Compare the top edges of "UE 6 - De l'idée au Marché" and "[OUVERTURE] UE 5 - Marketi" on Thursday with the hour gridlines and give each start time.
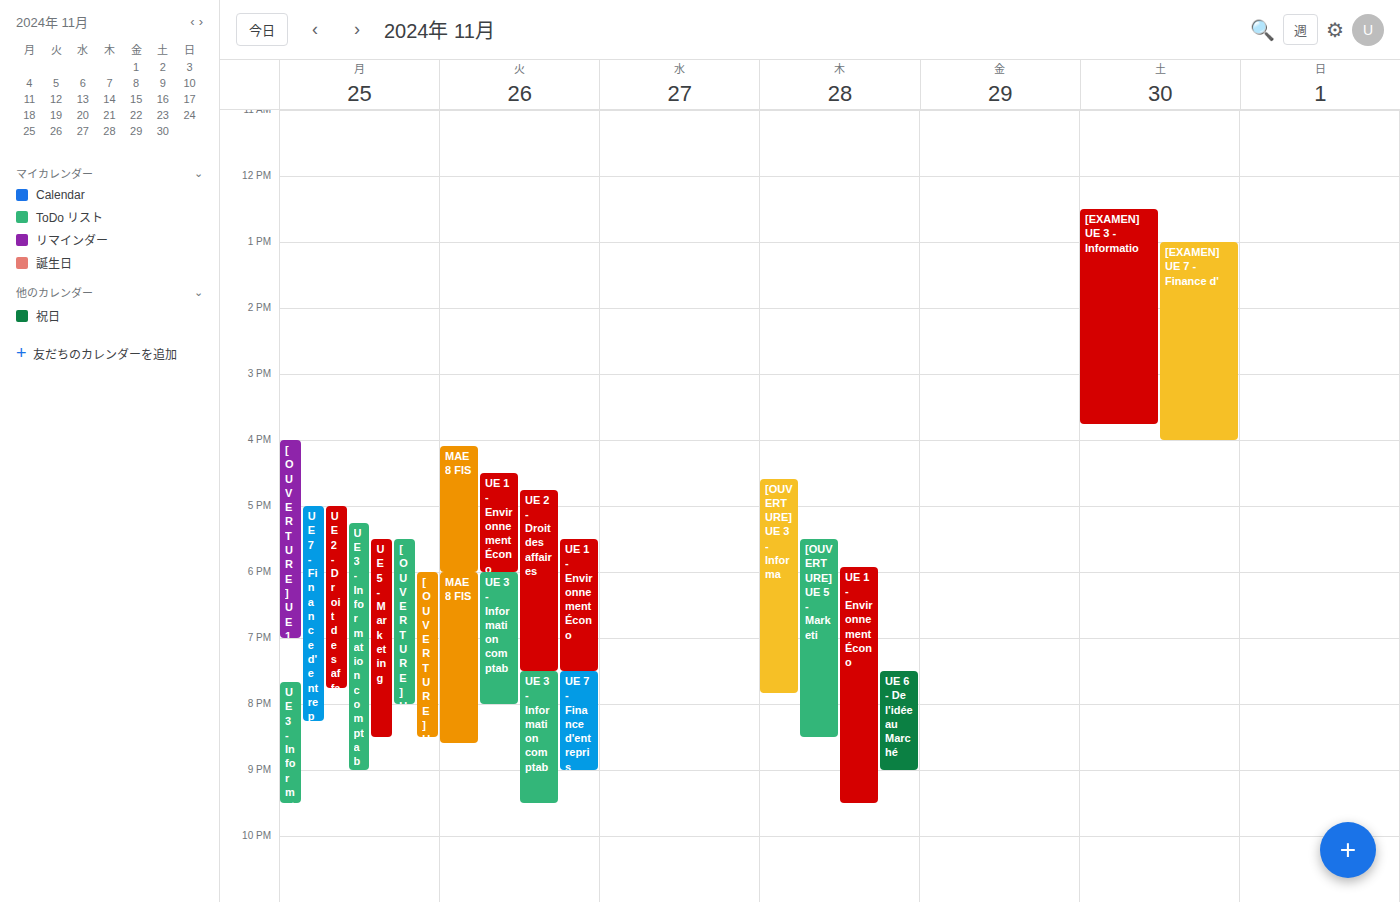
"UE 6 - De l'idée au Marché": 7:30 PM, halfway between the 7 PM and 8 PM lines. "[OUVERTURE] UE 5 - Marketi": 5:30 PM, halfway between the 5 PM and 6 PM lines.